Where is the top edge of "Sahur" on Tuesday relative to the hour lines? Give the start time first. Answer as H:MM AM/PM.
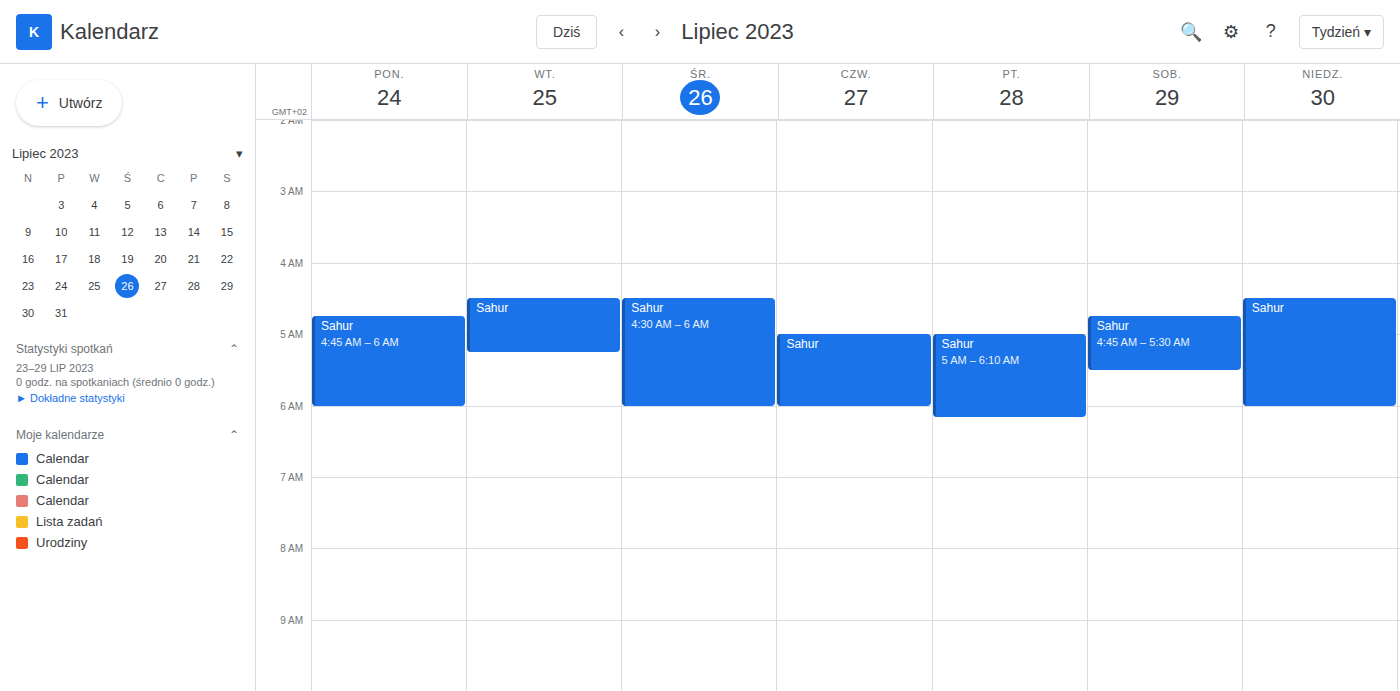
4:30 AM -- halfway between the 4 AM and 5 AM lines.